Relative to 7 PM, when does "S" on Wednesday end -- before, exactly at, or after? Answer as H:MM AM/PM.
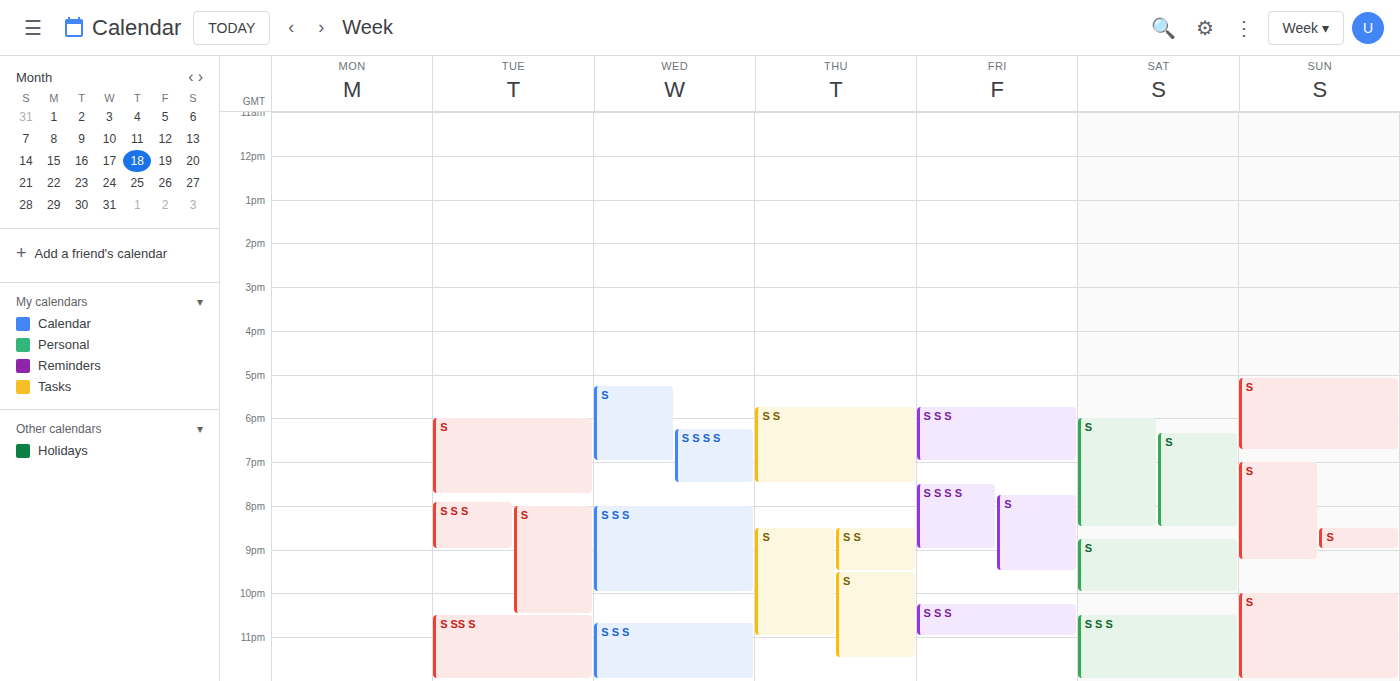
7:00 PM -- exactly at 7 PM, on the 7 PM line.